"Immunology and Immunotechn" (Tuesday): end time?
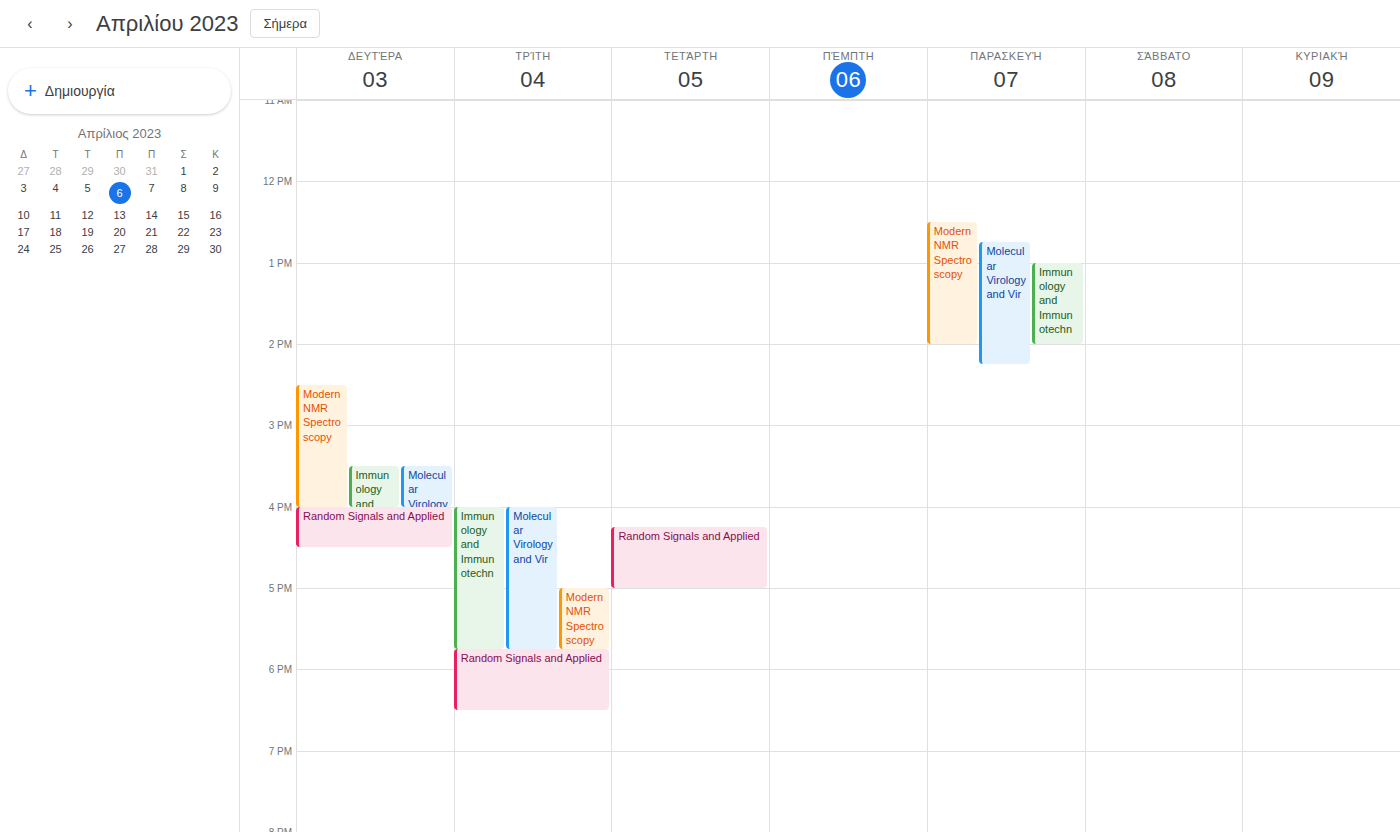
5:45 PM